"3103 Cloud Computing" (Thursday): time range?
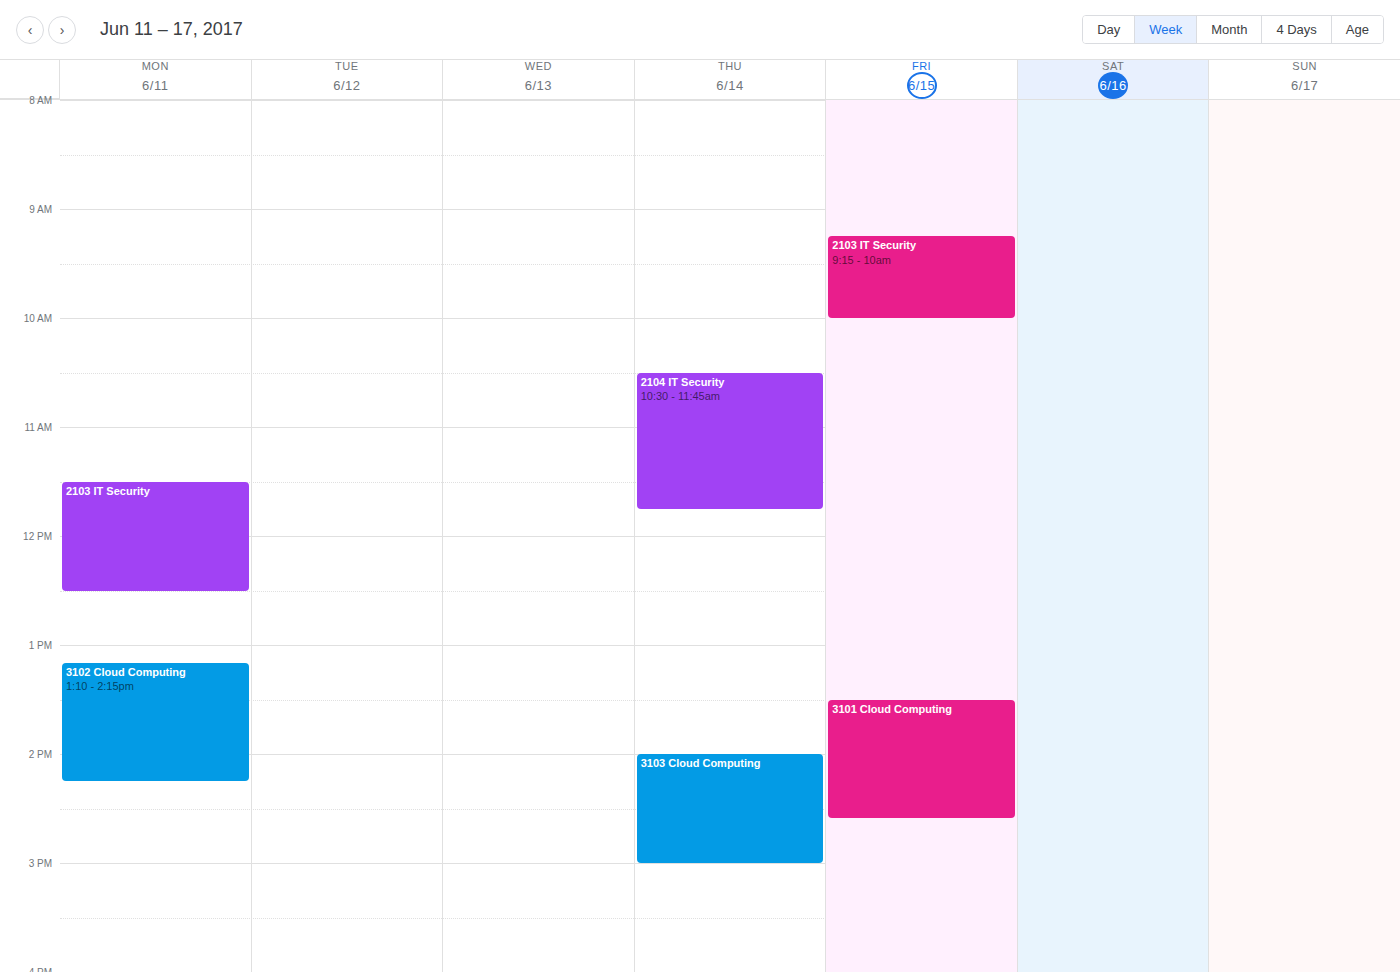
2:00 PM to 3:00 PM